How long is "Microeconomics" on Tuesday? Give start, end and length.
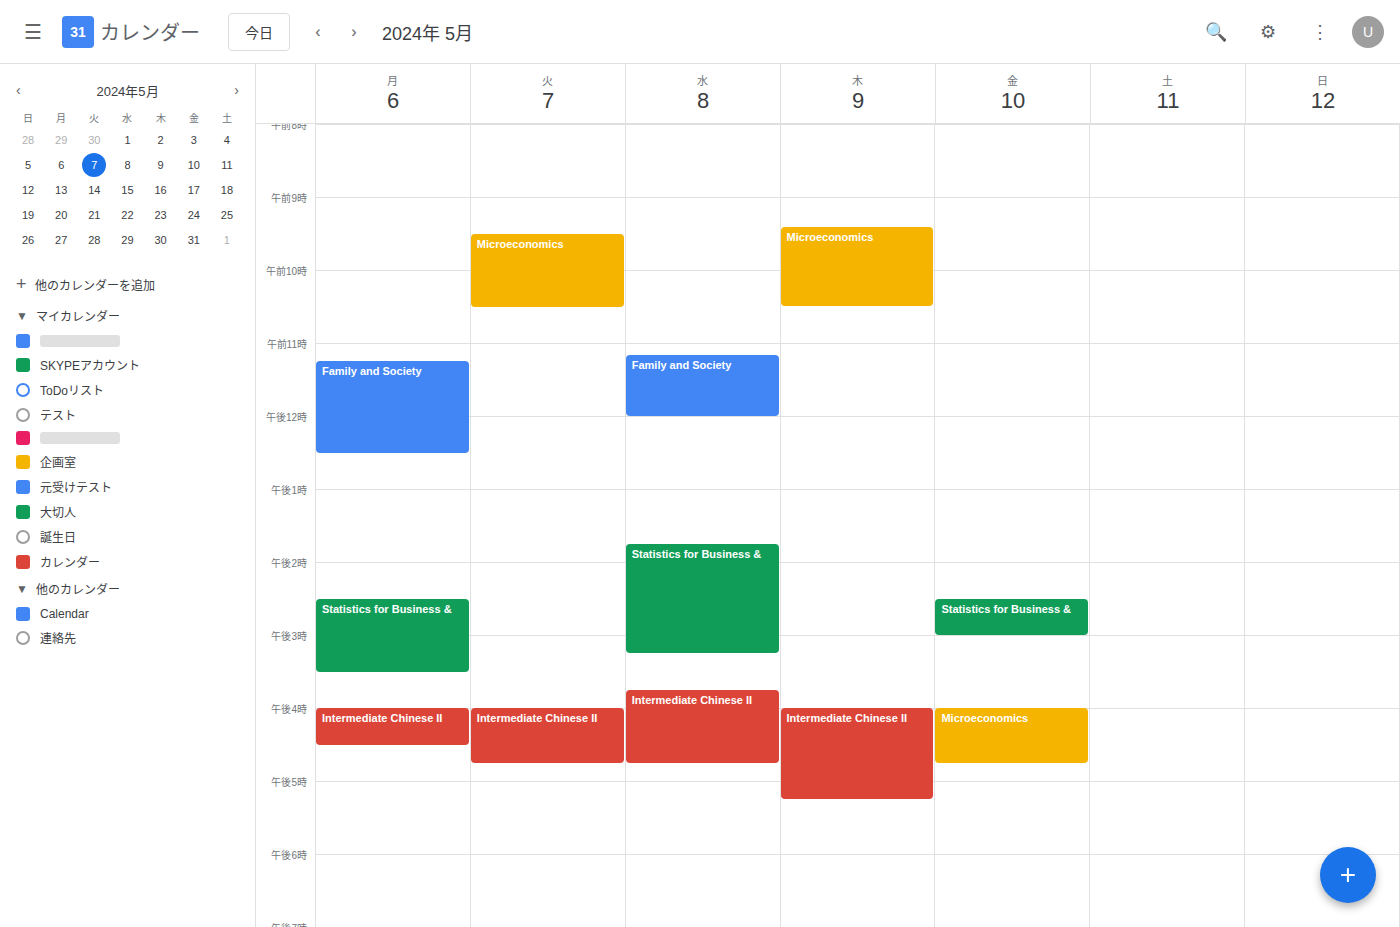
9:30 AM to 10:30 AM, 1 hour